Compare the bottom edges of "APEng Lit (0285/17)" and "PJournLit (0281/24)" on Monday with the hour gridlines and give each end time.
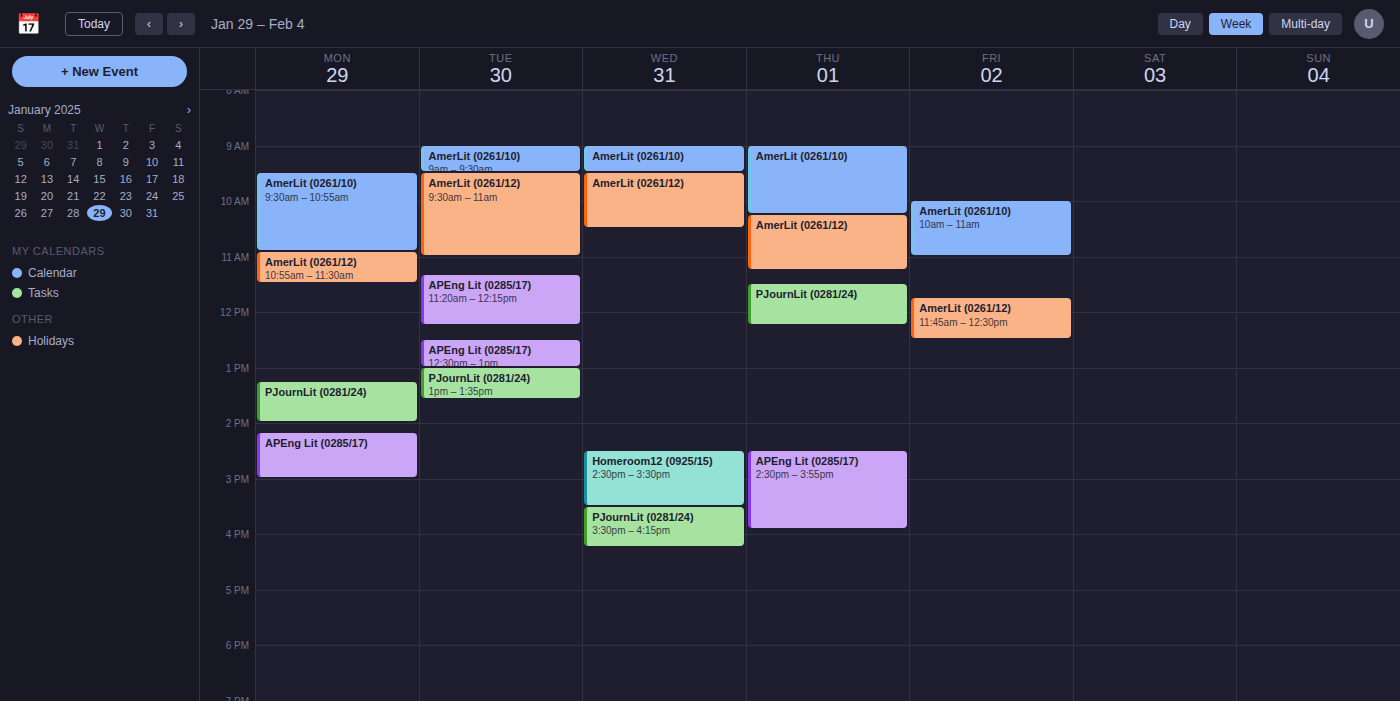
"APEng Lit (0285/17)": 15:00, exactly on the 15:00 line. "PJournLit (0281/24)": 14:00, exactly on the 14:00 line.